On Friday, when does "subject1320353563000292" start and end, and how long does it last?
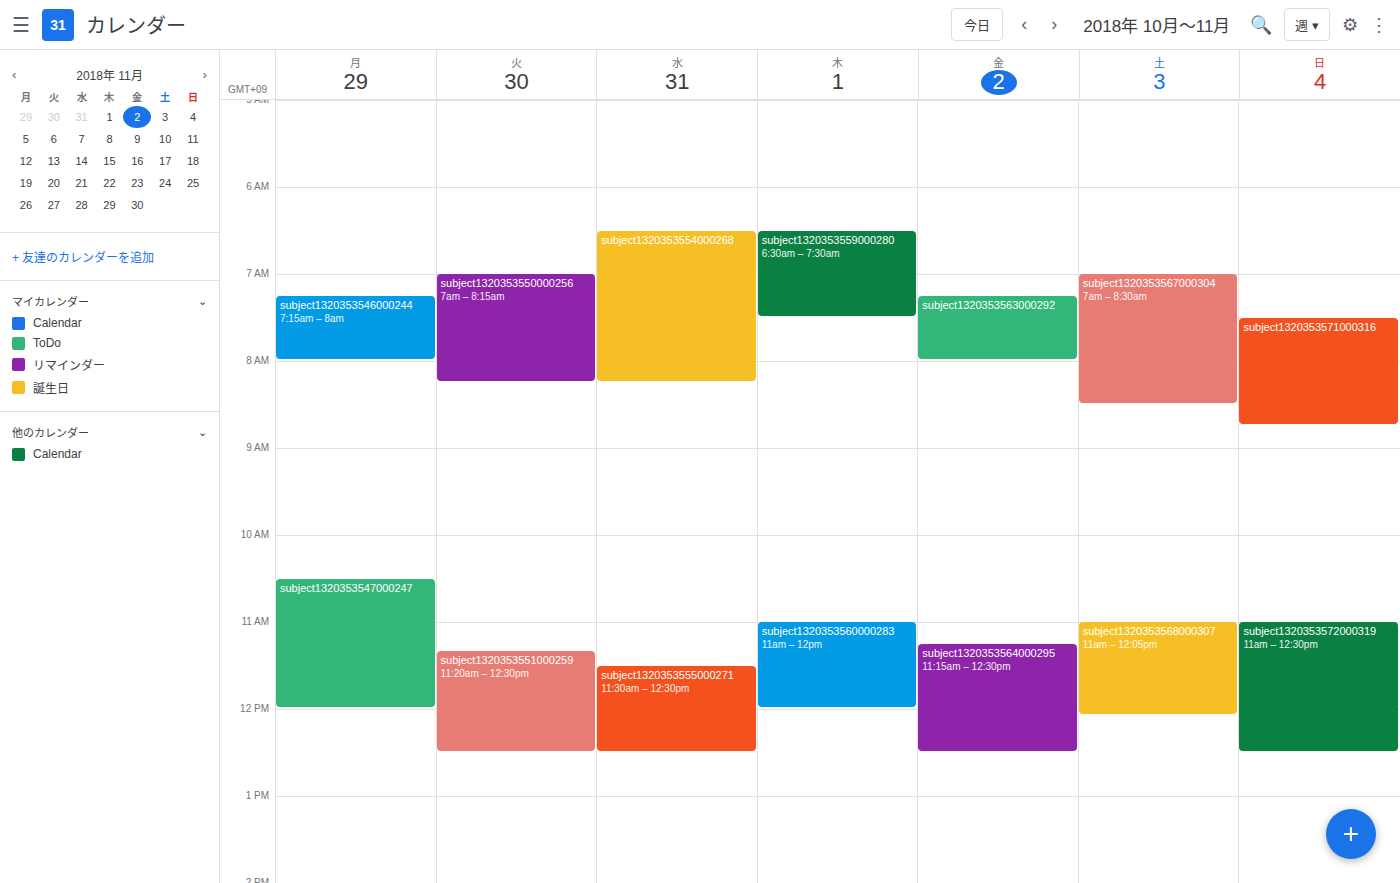
7:15 AM to 8:00 AM, 45 minutes